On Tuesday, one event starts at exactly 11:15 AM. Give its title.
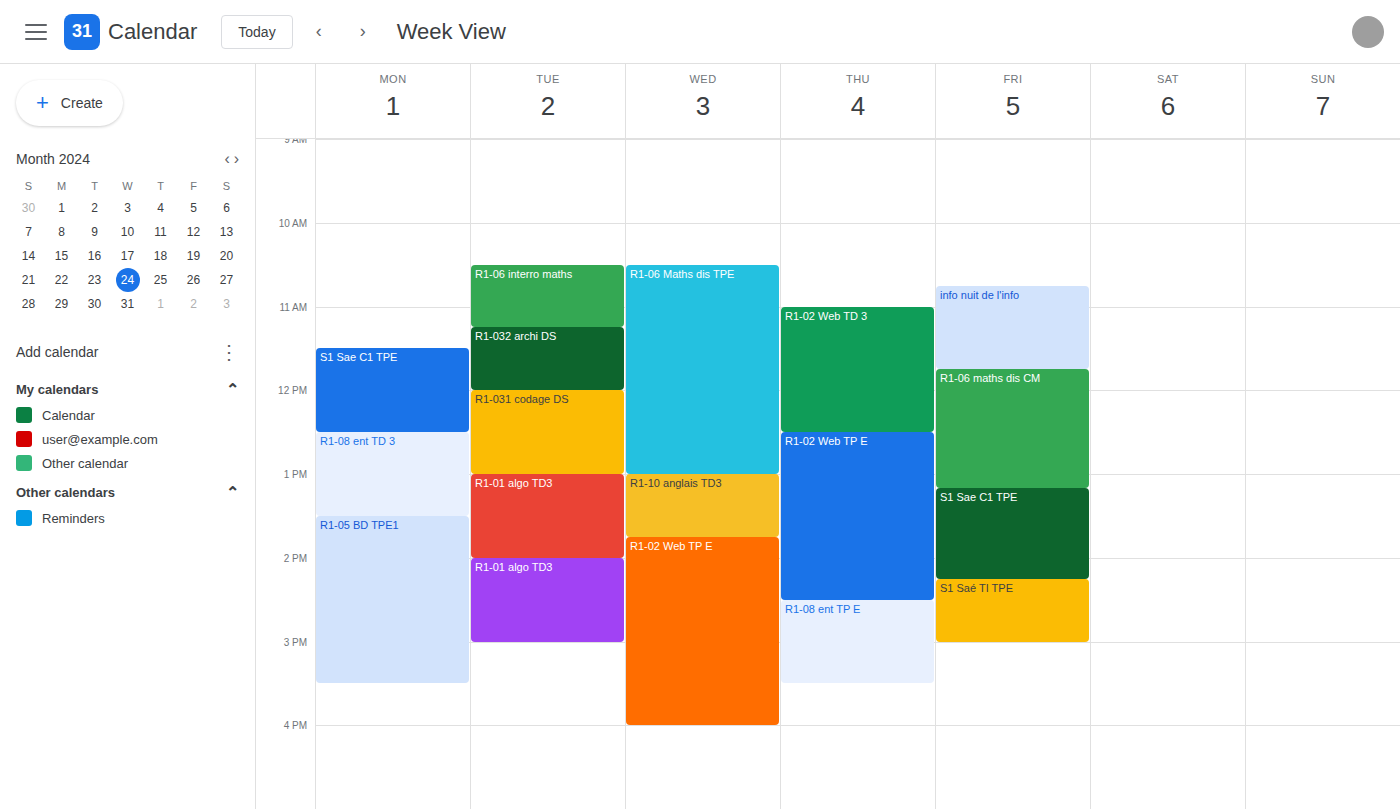
"R1-032 archi DS"